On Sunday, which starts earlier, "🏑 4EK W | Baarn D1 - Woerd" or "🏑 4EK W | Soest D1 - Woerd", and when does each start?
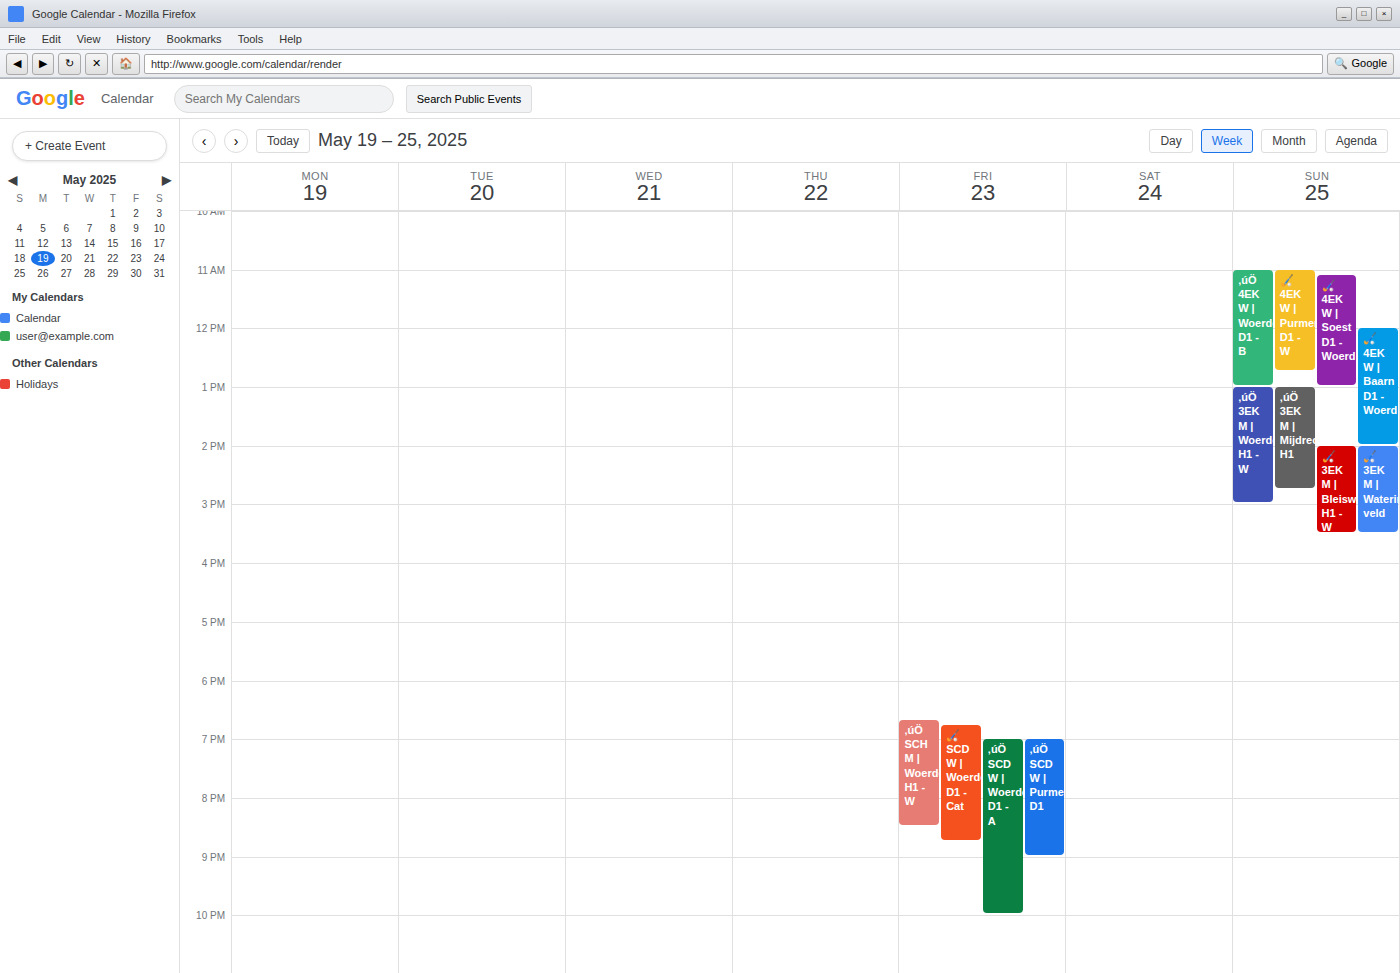
"🏑 4EK W | Soest D1 - Woerd" 11:05 AM; "🏑 4EK W | Baarn D1 - Woerd" 12:00 PM.